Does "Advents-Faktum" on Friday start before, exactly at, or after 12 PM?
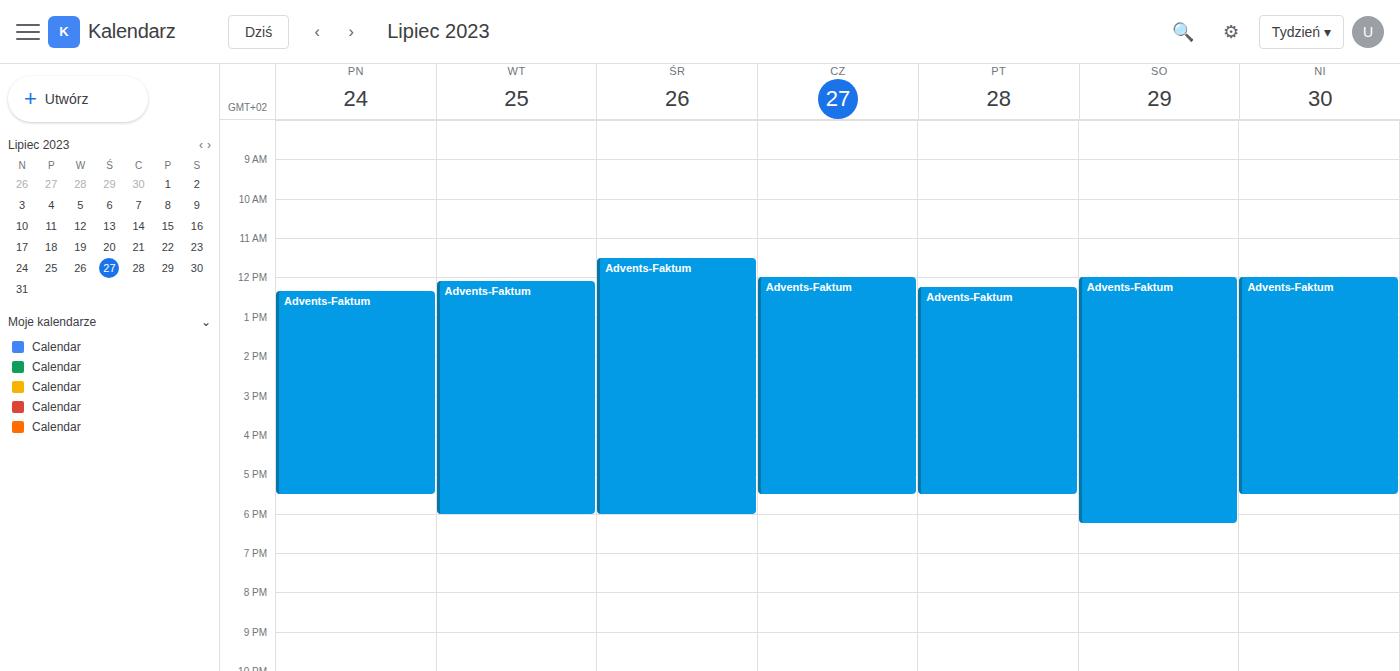
12:15 PM -- after 12 PM, 15 minutes below the 12 PM line.